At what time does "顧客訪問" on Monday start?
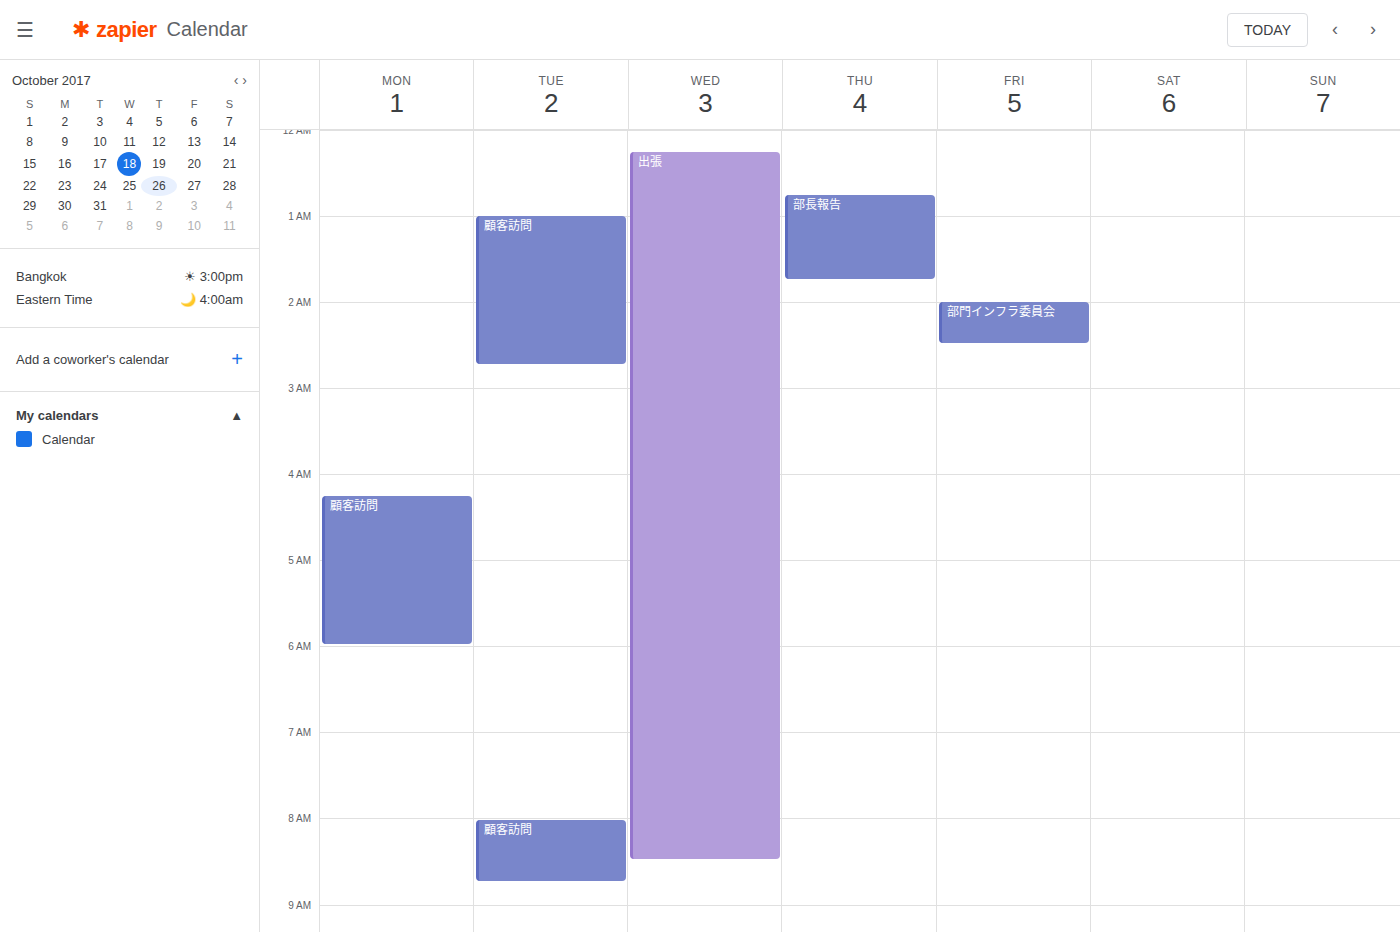
4:15 AM